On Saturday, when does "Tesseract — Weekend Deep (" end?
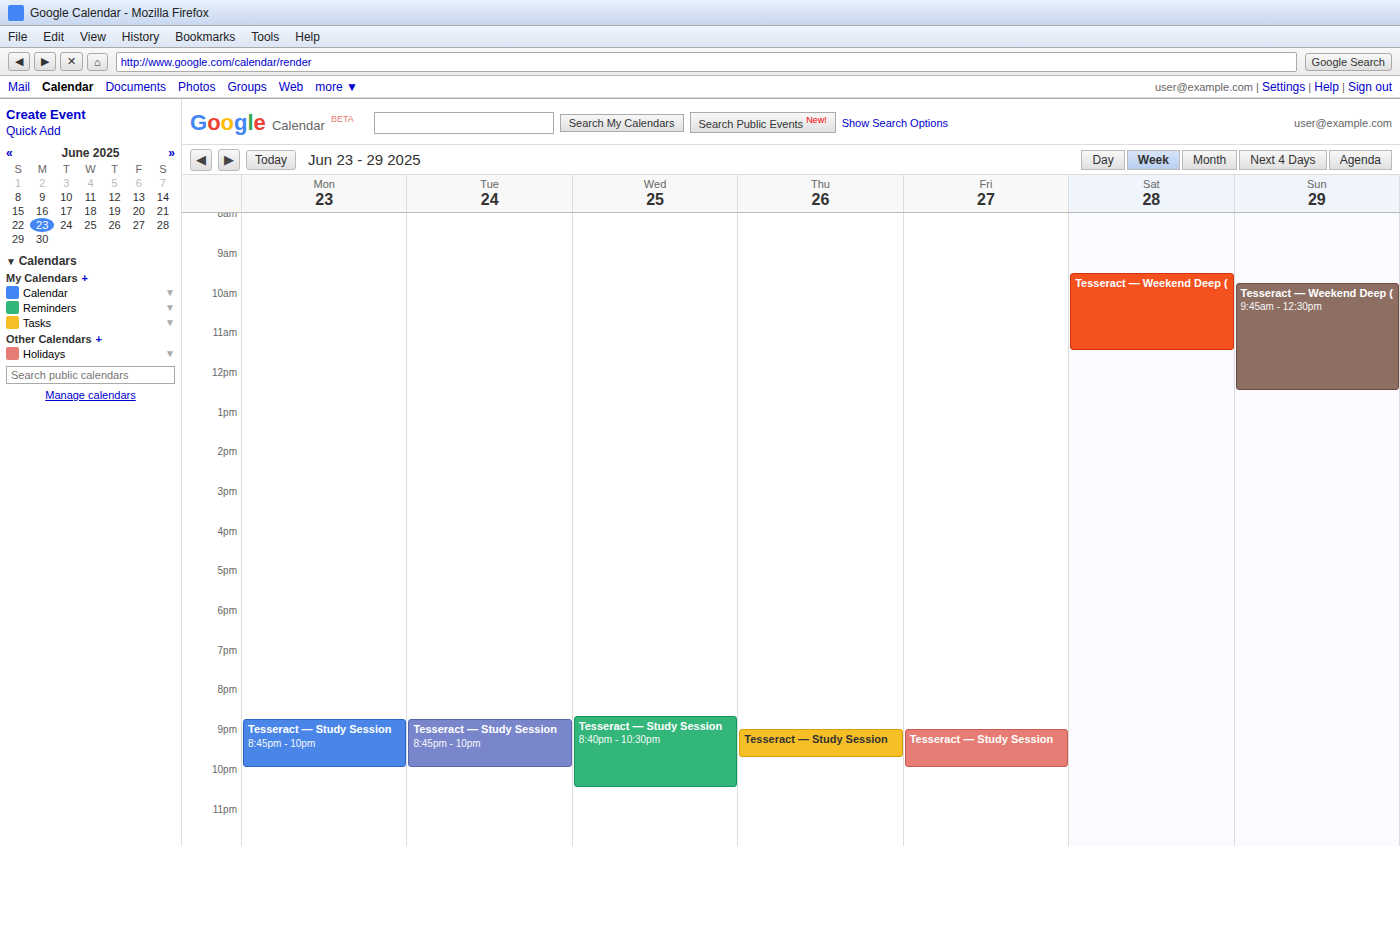
11:30 AM